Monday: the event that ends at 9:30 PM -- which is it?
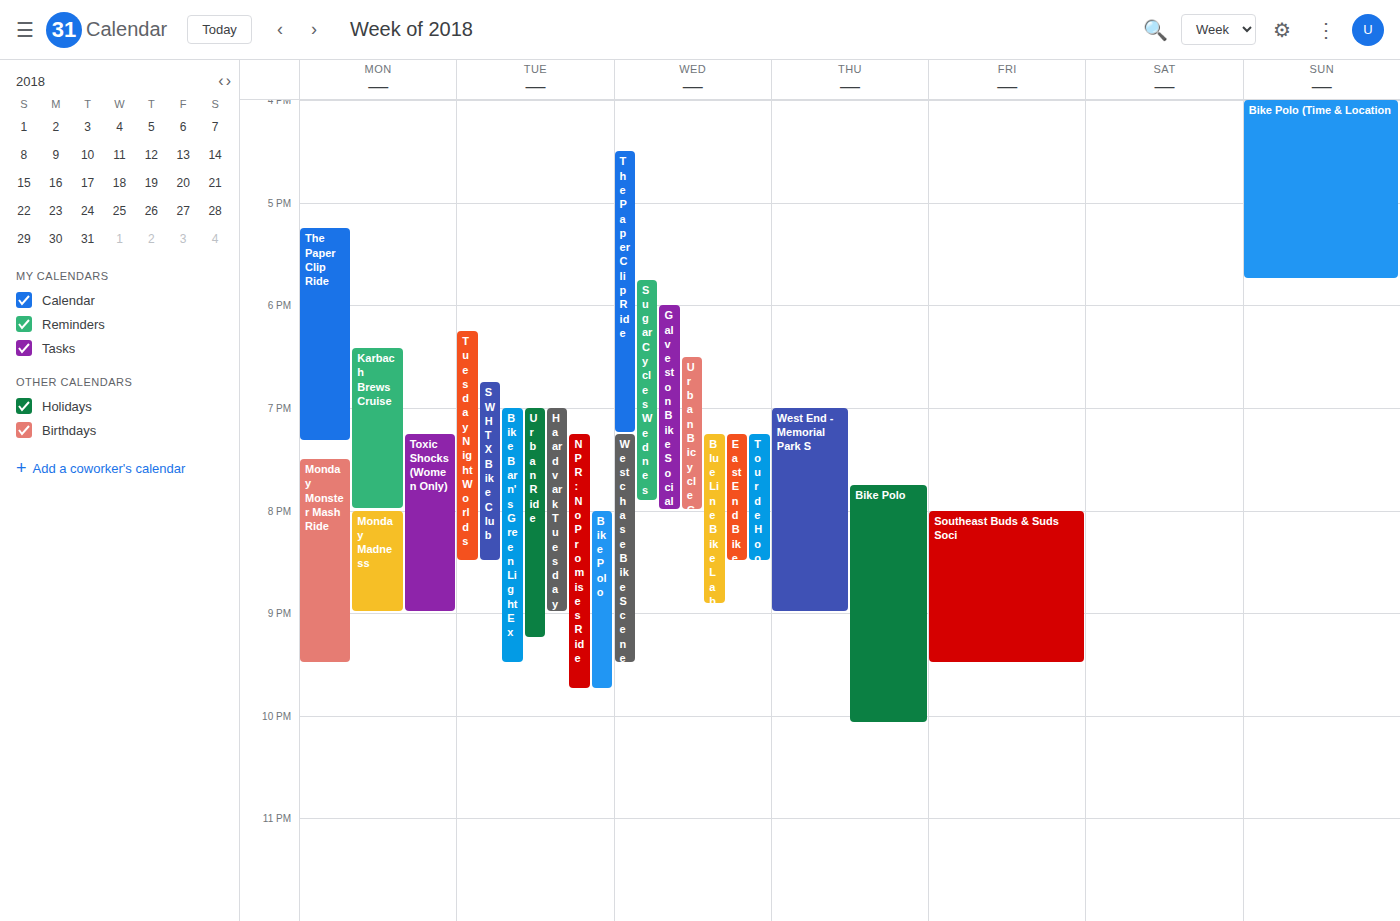
"Monday Monster Mash Ride"